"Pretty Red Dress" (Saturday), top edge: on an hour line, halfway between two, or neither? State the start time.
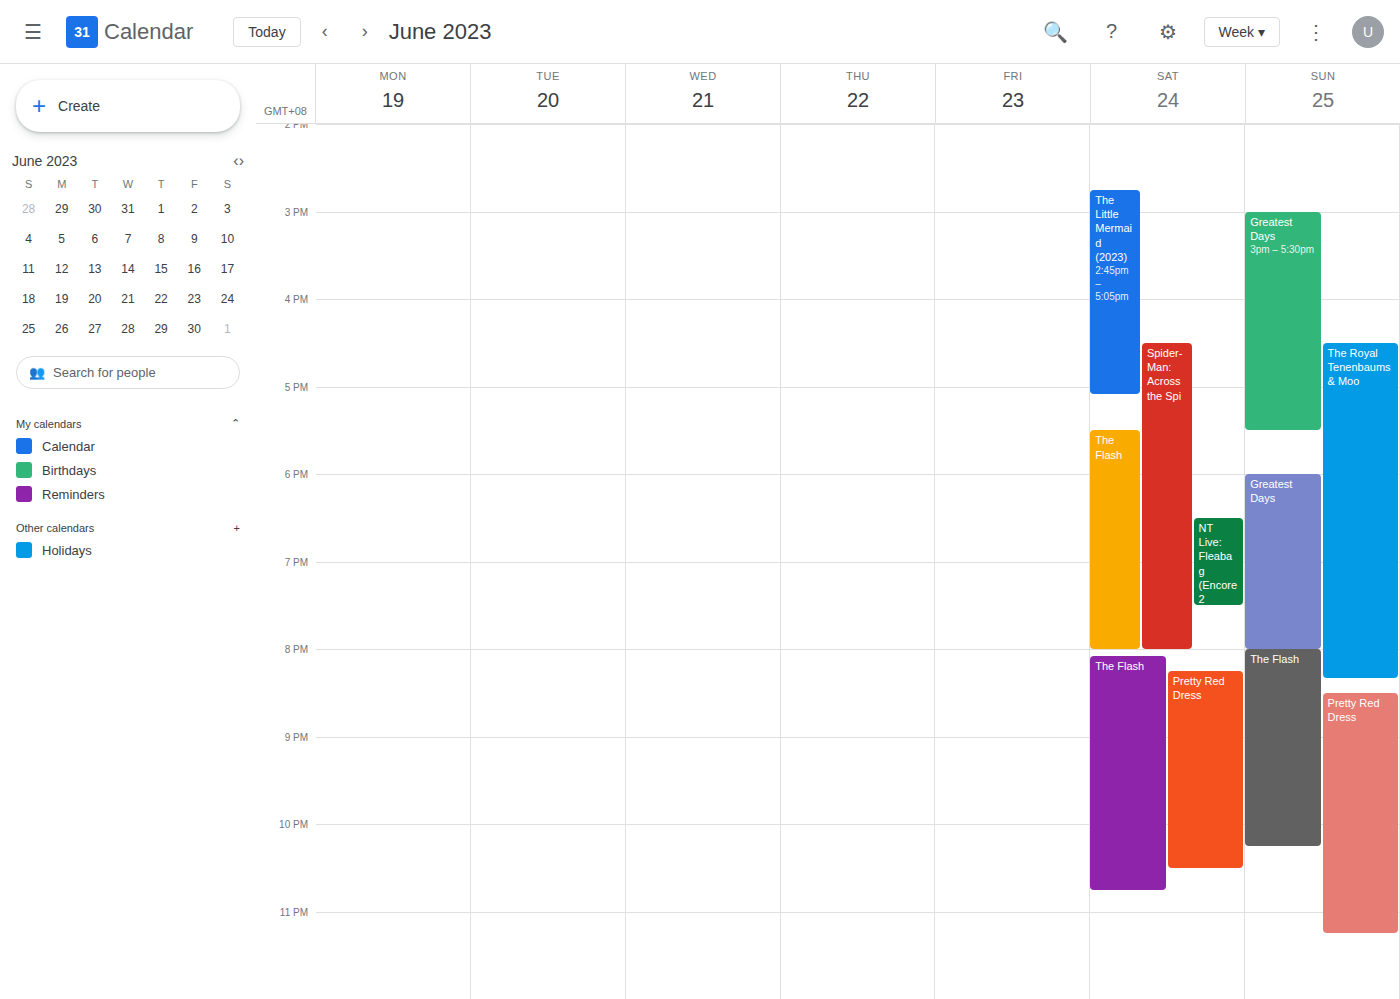
8:15 PM -- neither: a quarter of the way from the 8 PM line to the 9 PM line.